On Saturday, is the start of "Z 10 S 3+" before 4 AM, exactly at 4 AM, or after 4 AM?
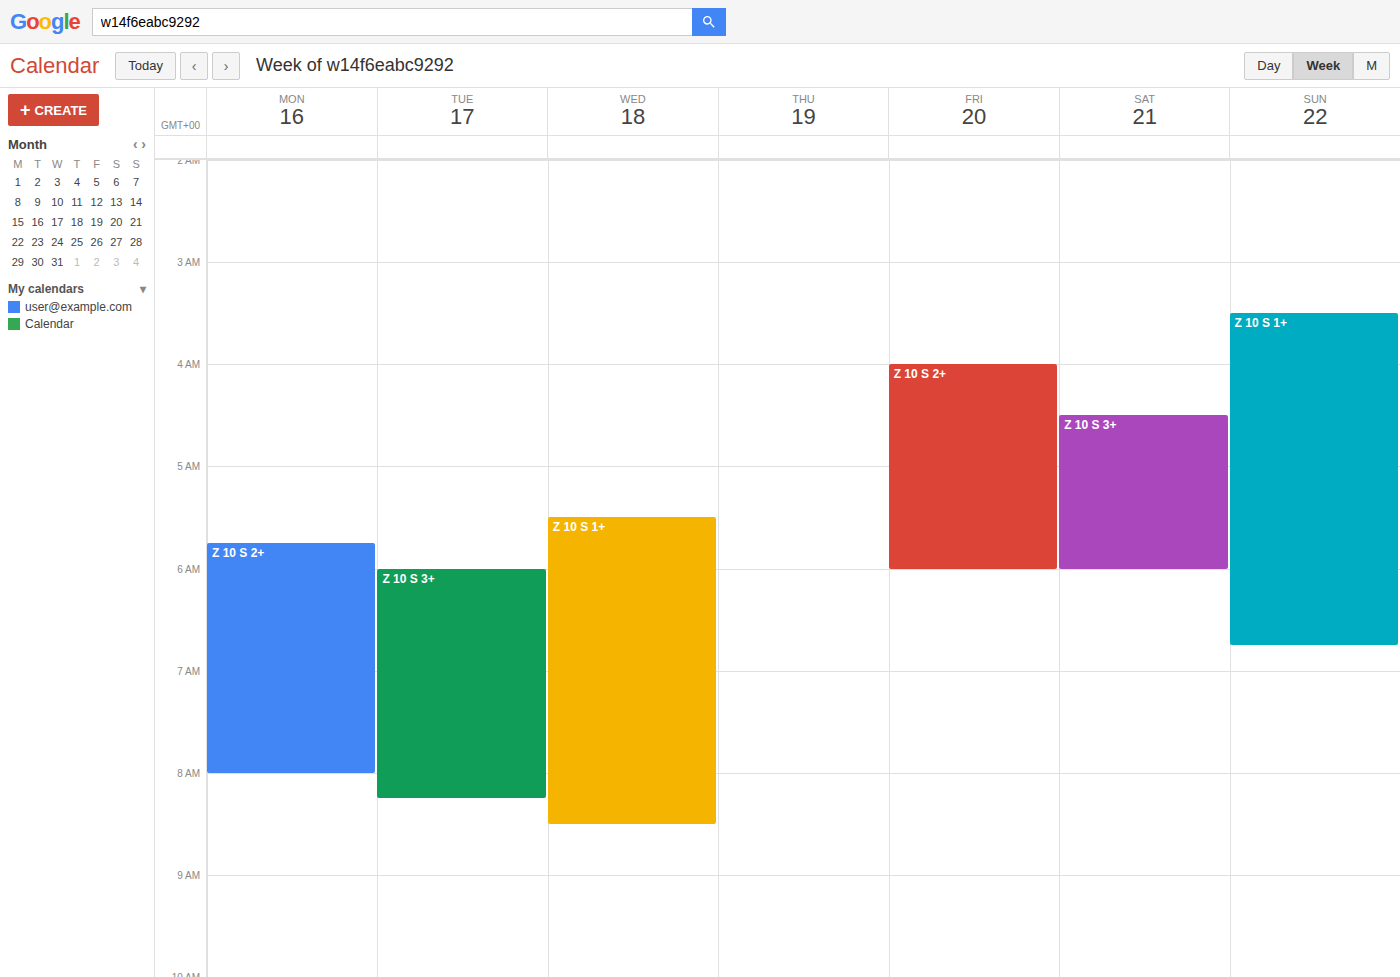
4:30 AM -- after 4 AM, 30 minutes below the 4 AM line.